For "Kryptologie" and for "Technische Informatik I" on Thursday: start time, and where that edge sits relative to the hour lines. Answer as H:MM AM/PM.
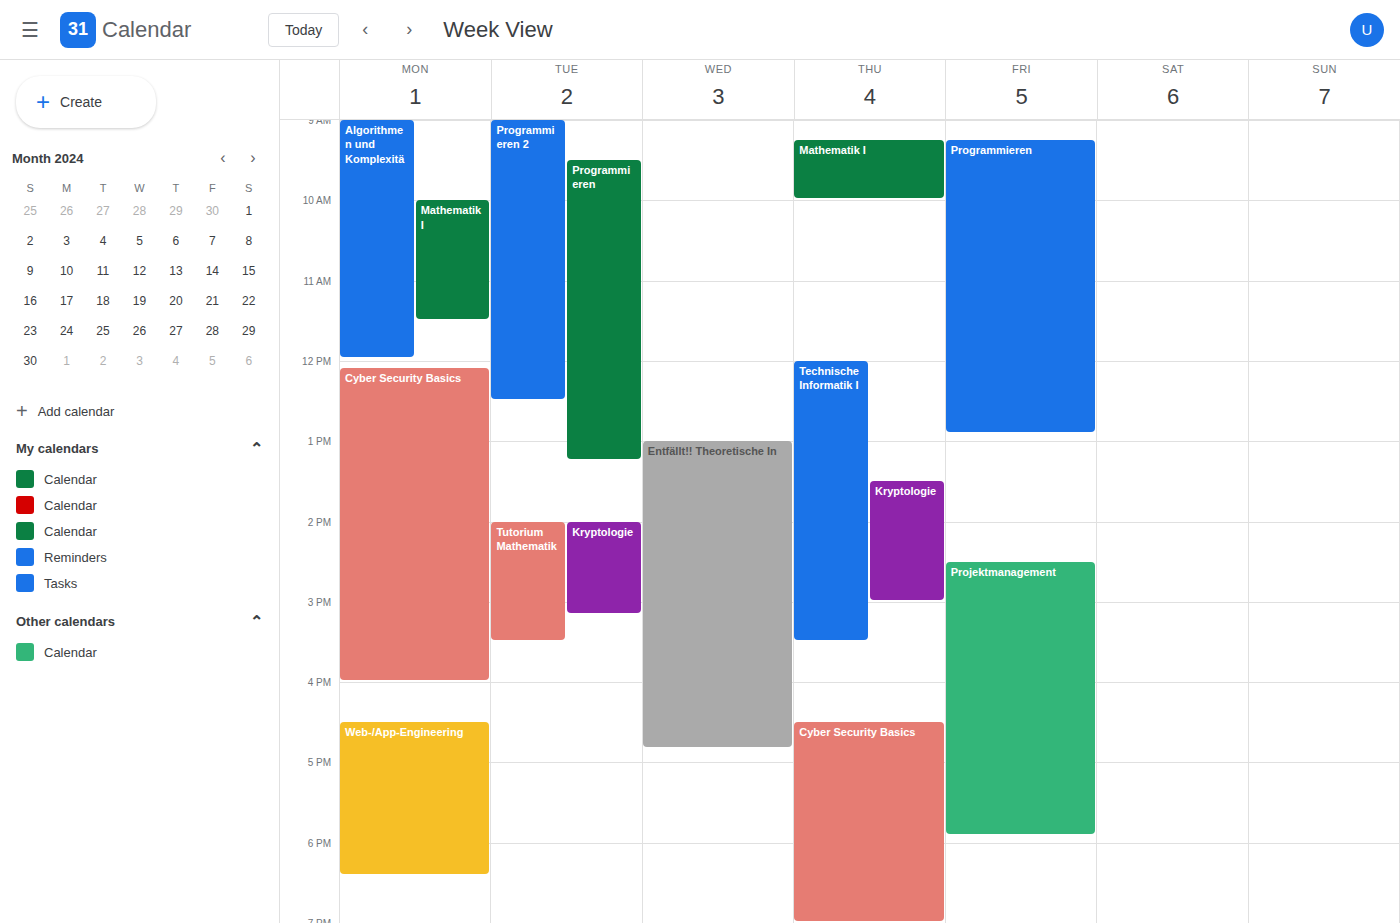
"Kryptologie": 1:30 PM, halfway between the 1 PM and 2 PM lines. "Technische Informatik I": 12:00 PM, exactly on the 12 PM line.